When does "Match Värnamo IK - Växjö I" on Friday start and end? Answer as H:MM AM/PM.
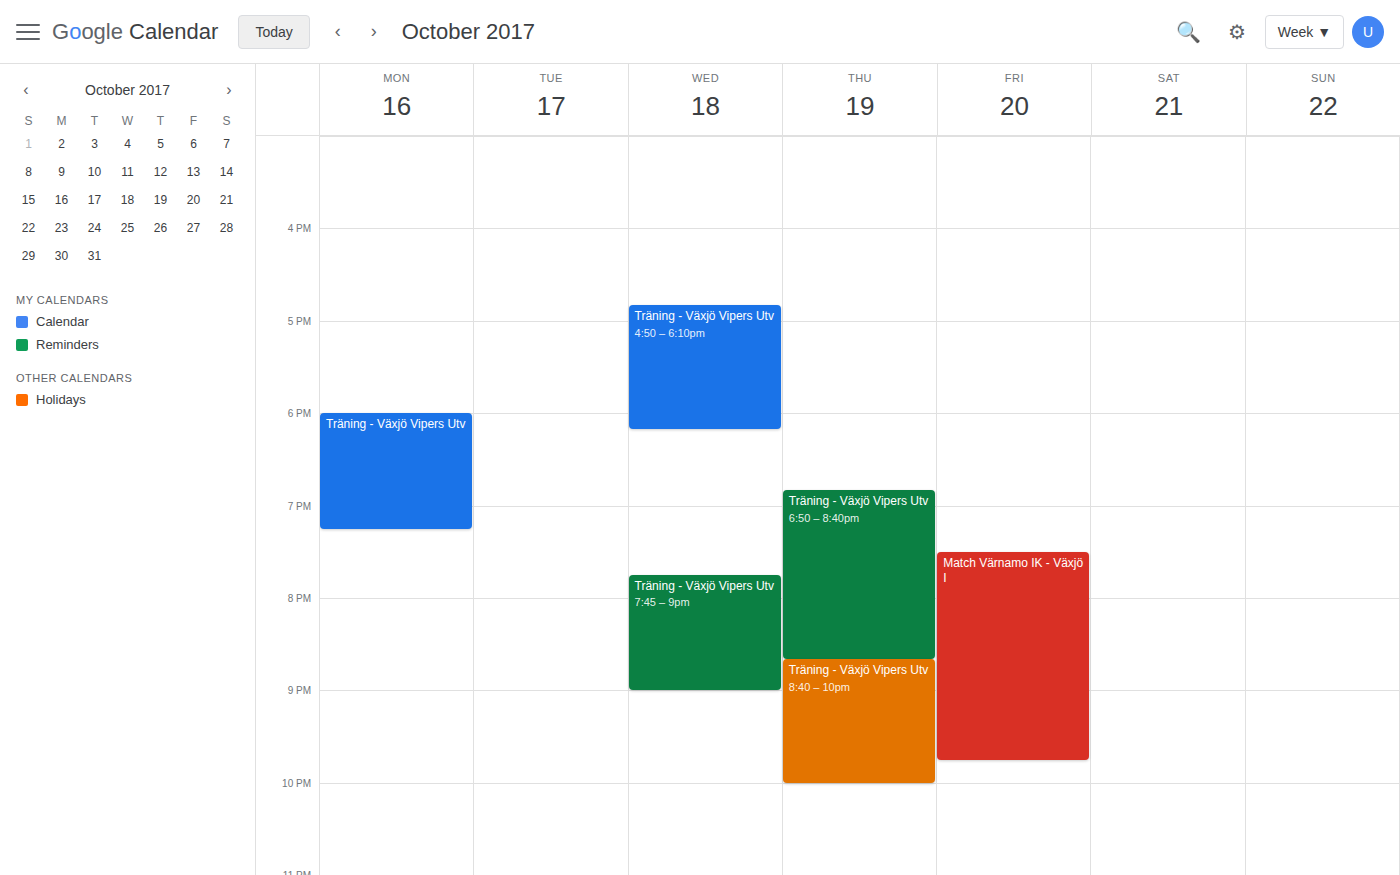
7:30 PM to 9:45 PM